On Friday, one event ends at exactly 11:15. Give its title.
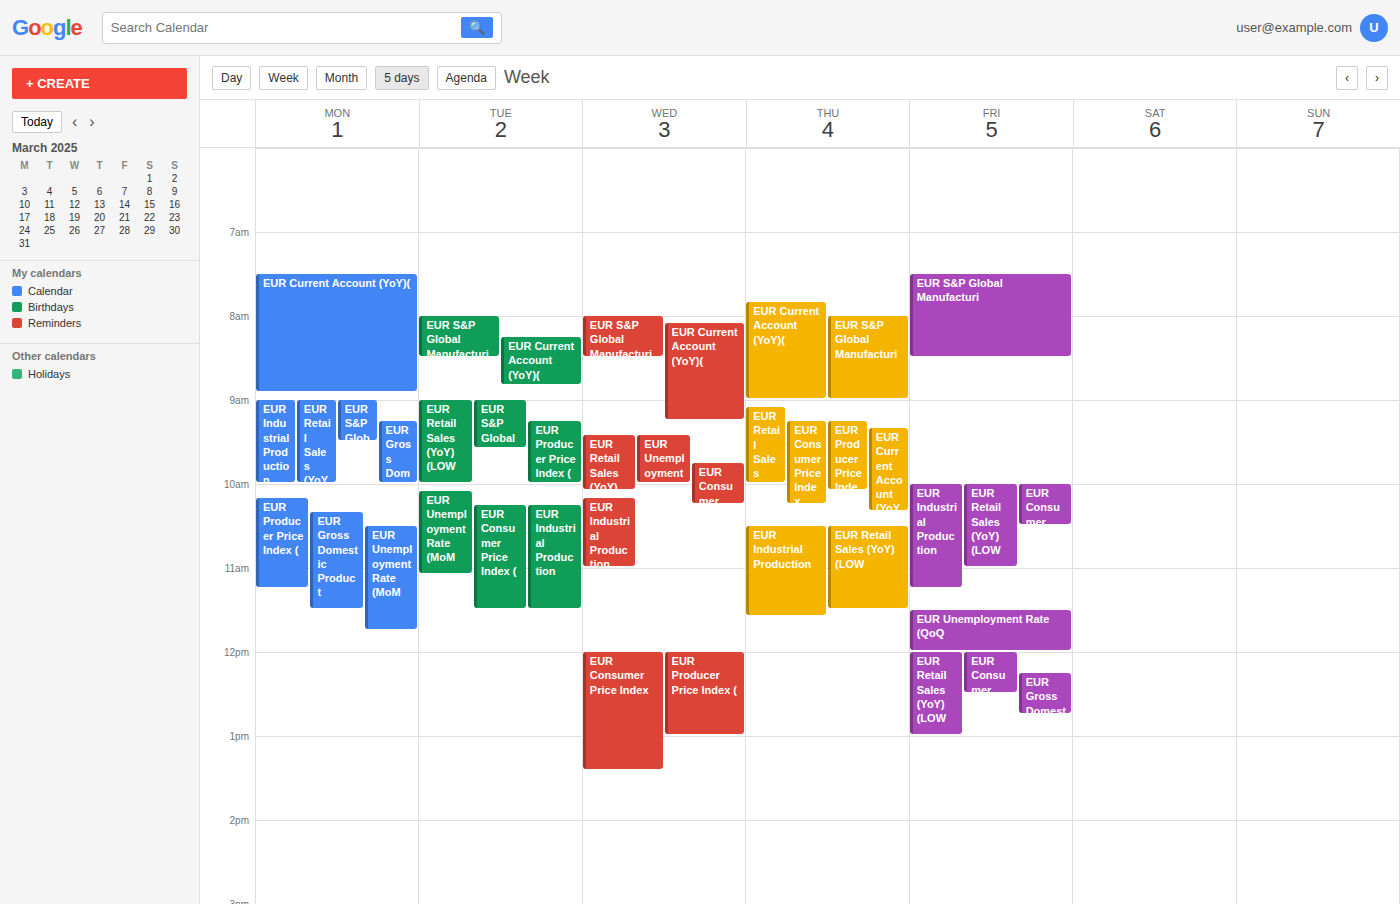
"EUR Industrial Production"